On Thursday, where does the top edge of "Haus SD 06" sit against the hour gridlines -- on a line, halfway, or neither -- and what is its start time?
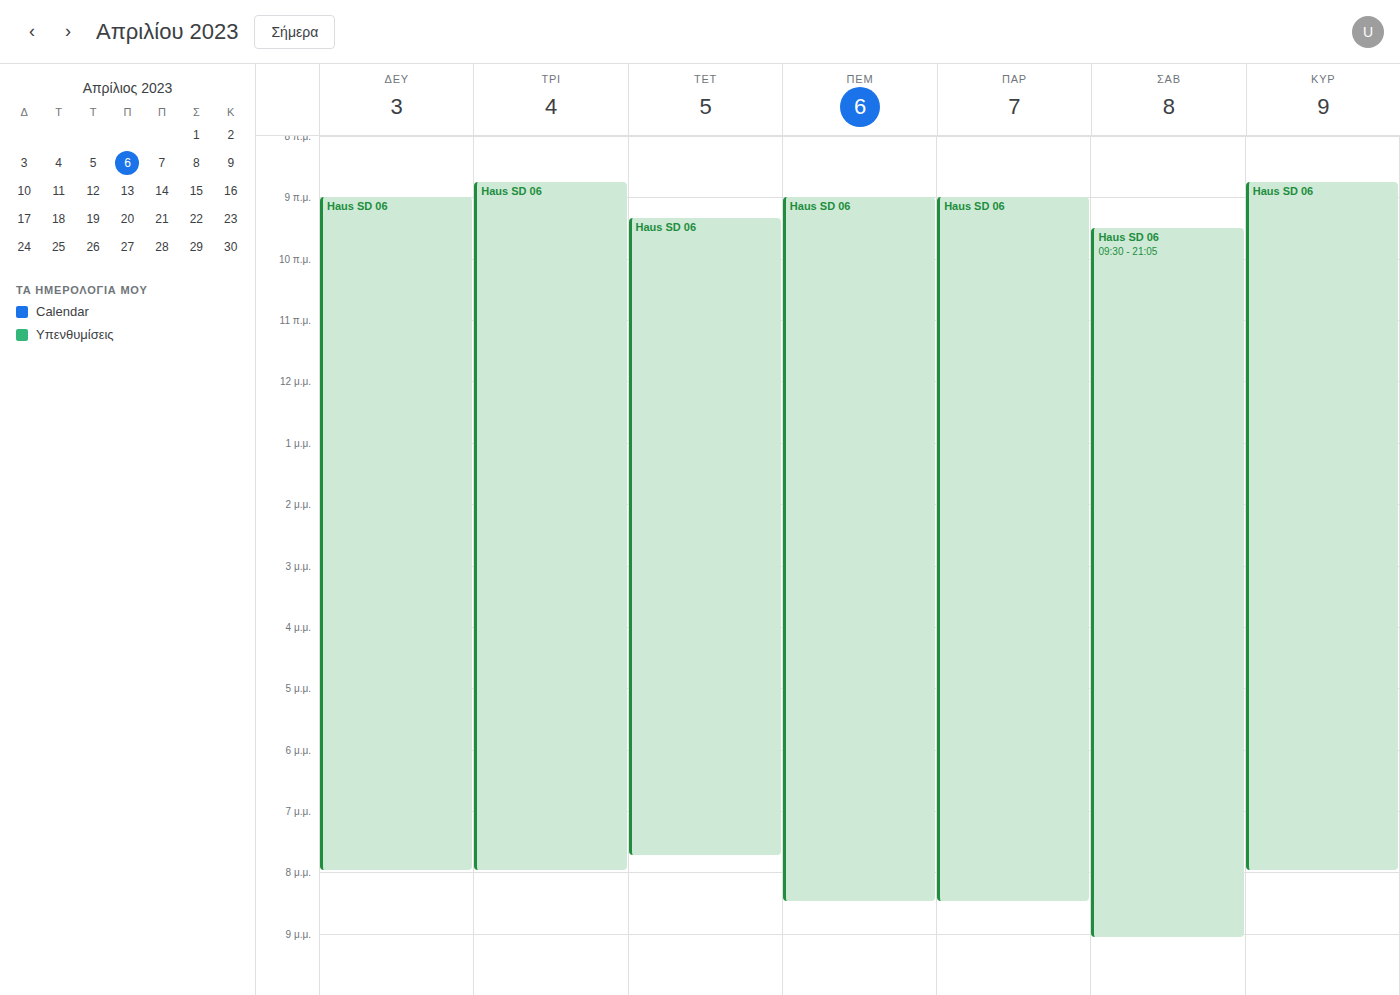
9:00 AM -- exactly on the 9 AM line.